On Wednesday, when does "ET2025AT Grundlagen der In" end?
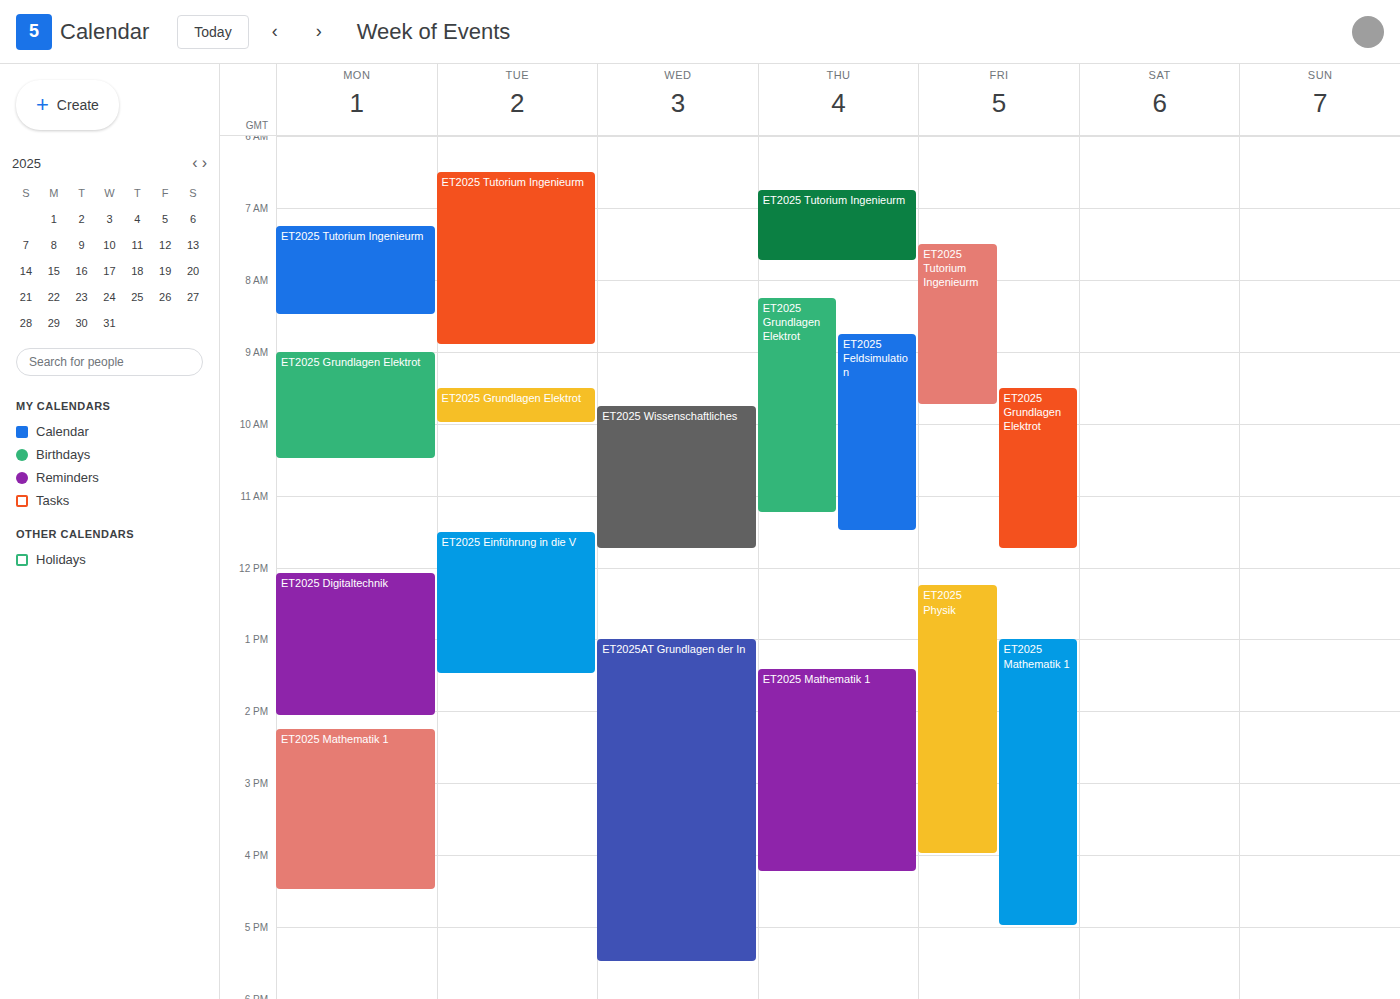
5:30 PM